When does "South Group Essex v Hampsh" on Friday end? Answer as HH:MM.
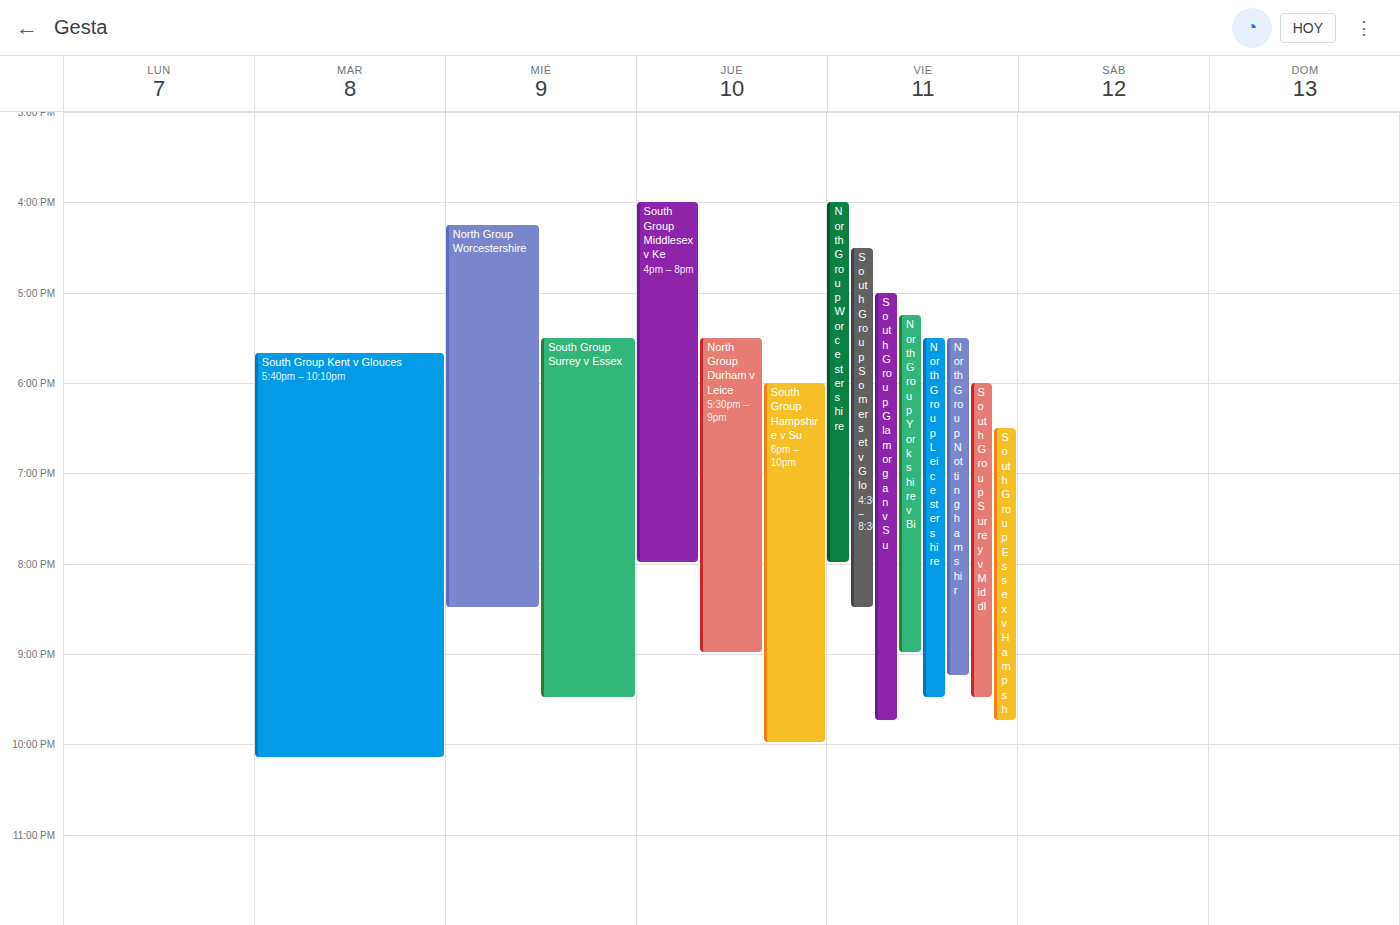
21:45